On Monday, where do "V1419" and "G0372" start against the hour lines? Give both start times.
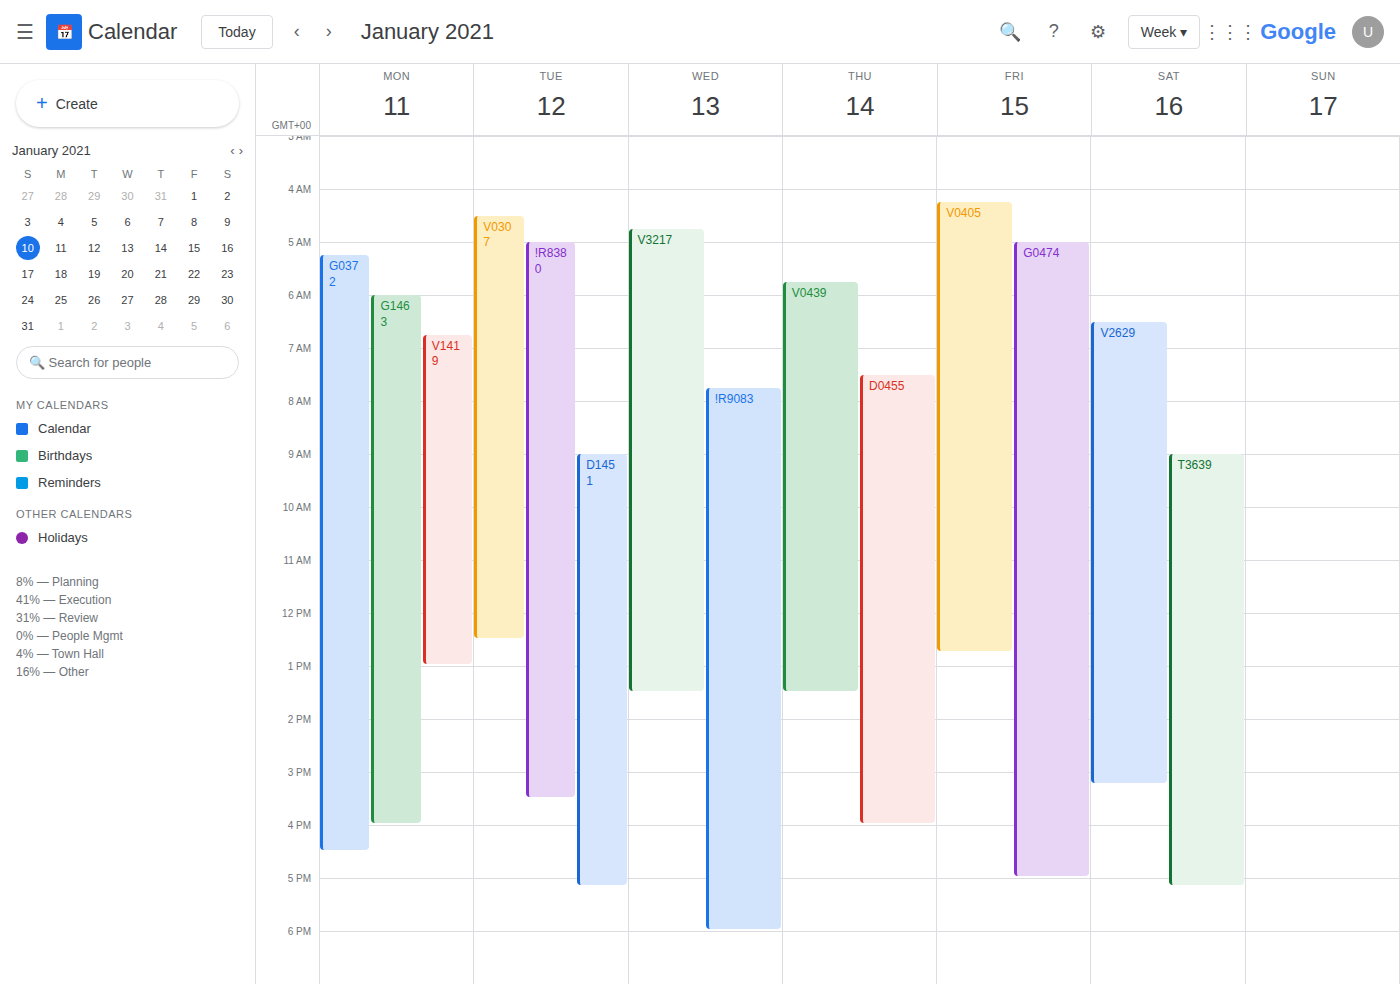
"V1419": 6:45 AM, neither: three quarters of the way from the 6 AM line to the 7 AM line. "G0372": 5:15 AM, neither: a quarter of the way from the 5 AM line to the 6 AM line.